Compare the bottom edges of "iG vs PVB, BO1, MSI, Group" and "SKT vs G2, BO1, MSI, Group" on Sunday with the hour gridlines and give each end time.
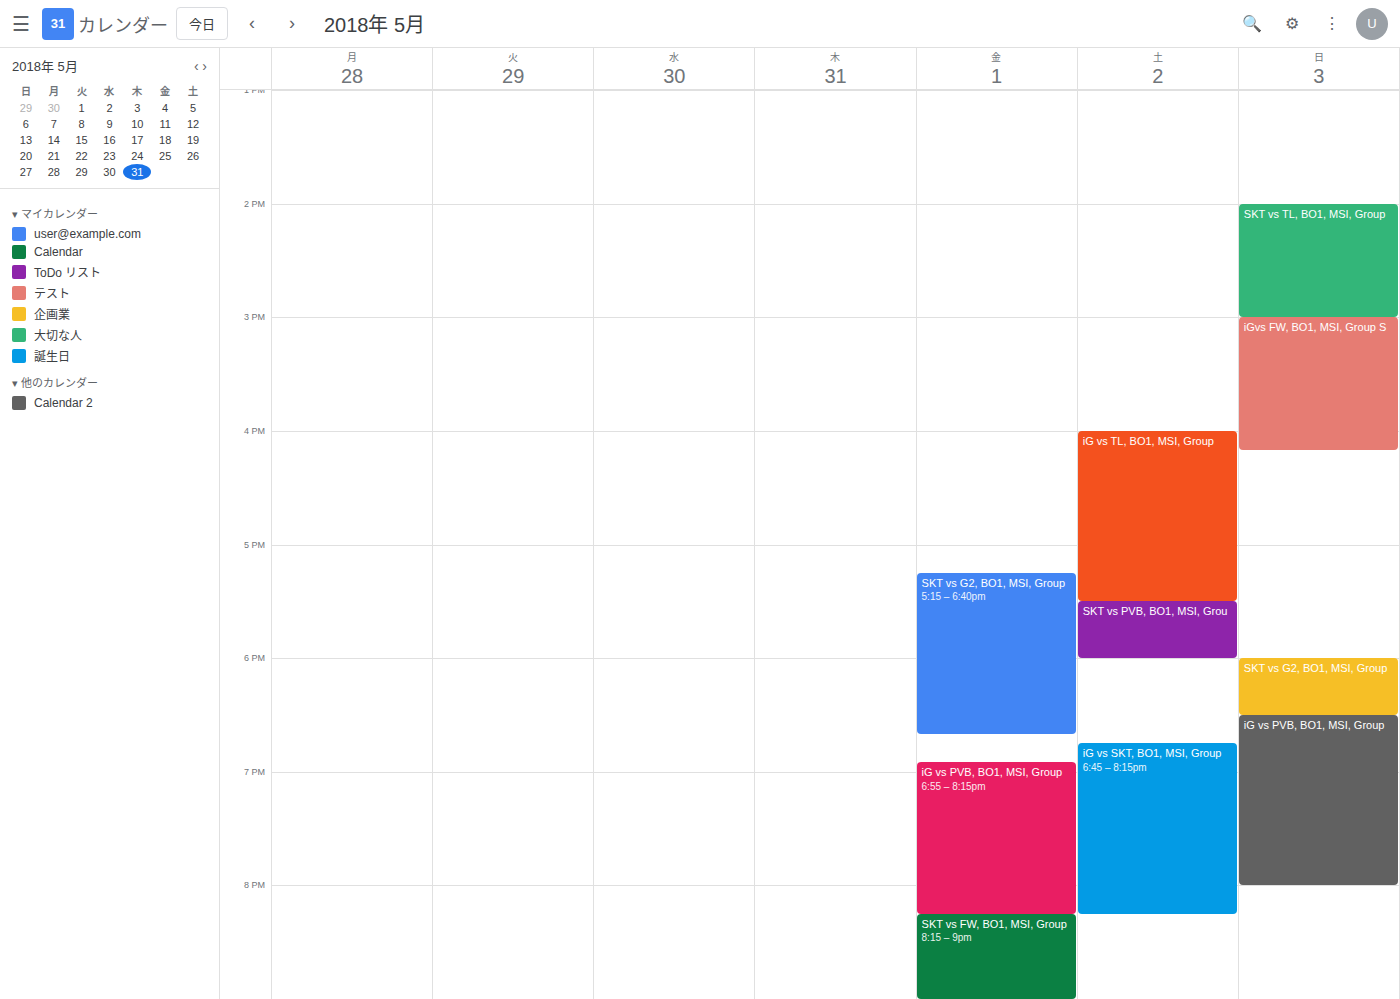
"iG vs PVB, BO1, MSI, Group": 20:00, exactly on the 20:00 line. "SKT vs G2, BO1, MSI, Group": 18:30, halfway between the 18:00 and 19:00 lines.